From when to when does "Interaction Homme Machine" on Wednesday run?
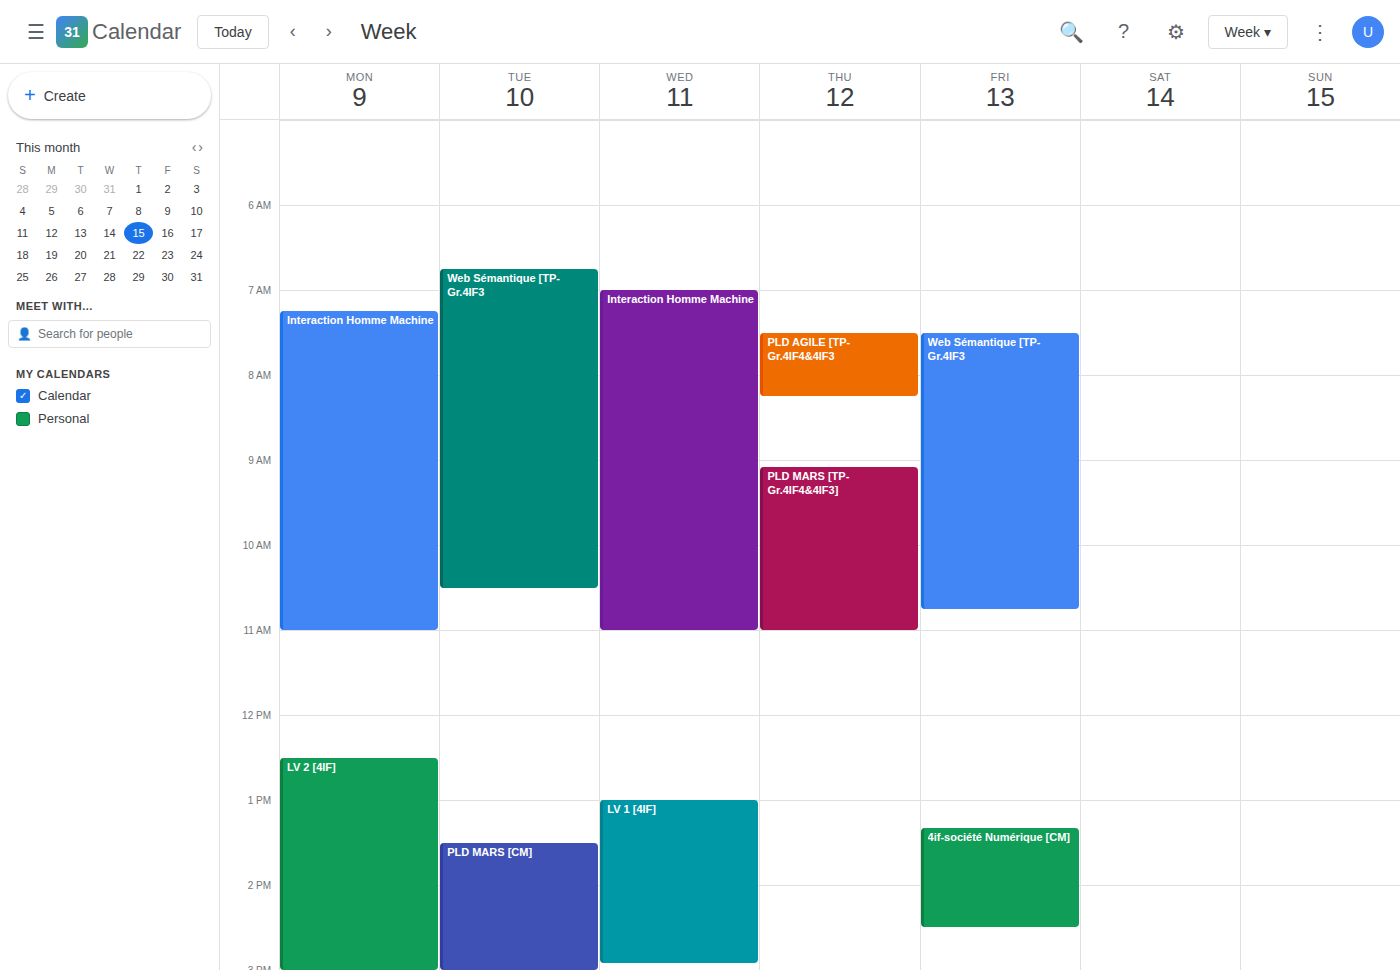
7:00 AM to 11:00 AM